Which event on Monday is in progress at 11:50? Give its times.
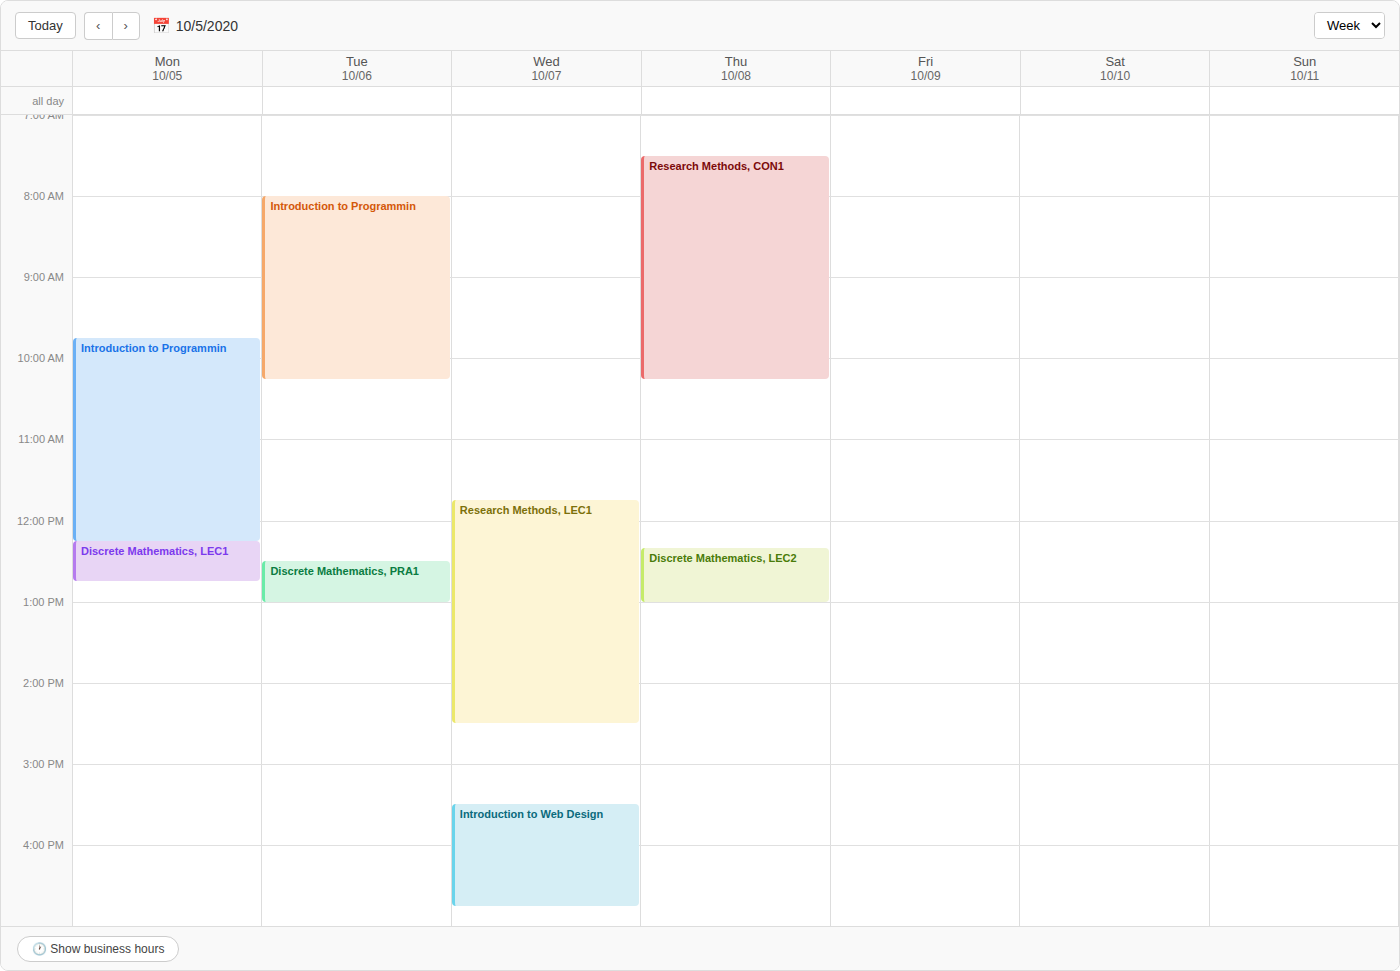
"Introduction to Programmin", 09:45 to 12:15